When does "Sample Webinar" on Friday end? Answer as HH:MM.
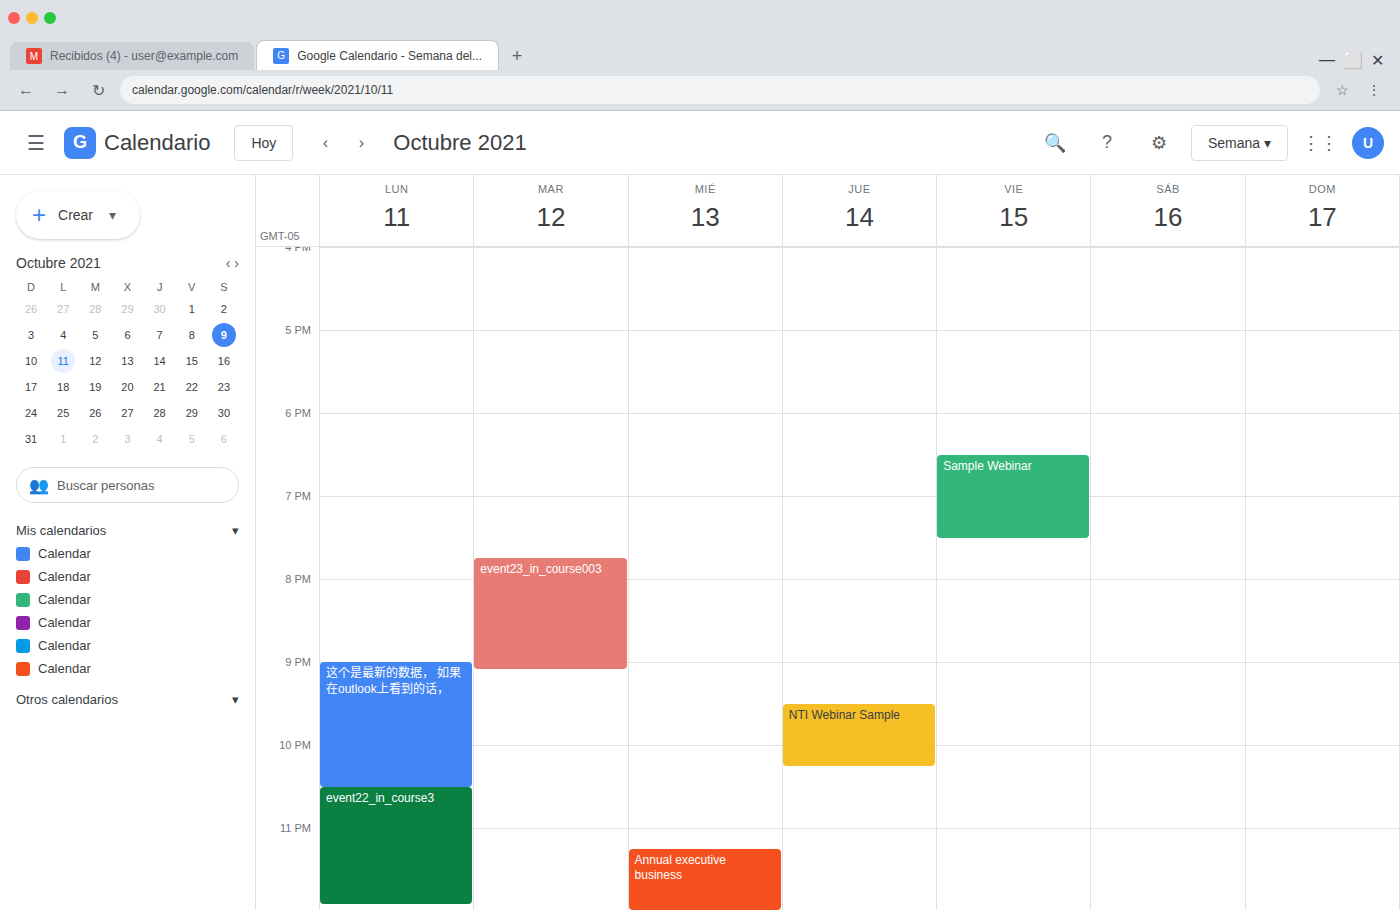
19:30